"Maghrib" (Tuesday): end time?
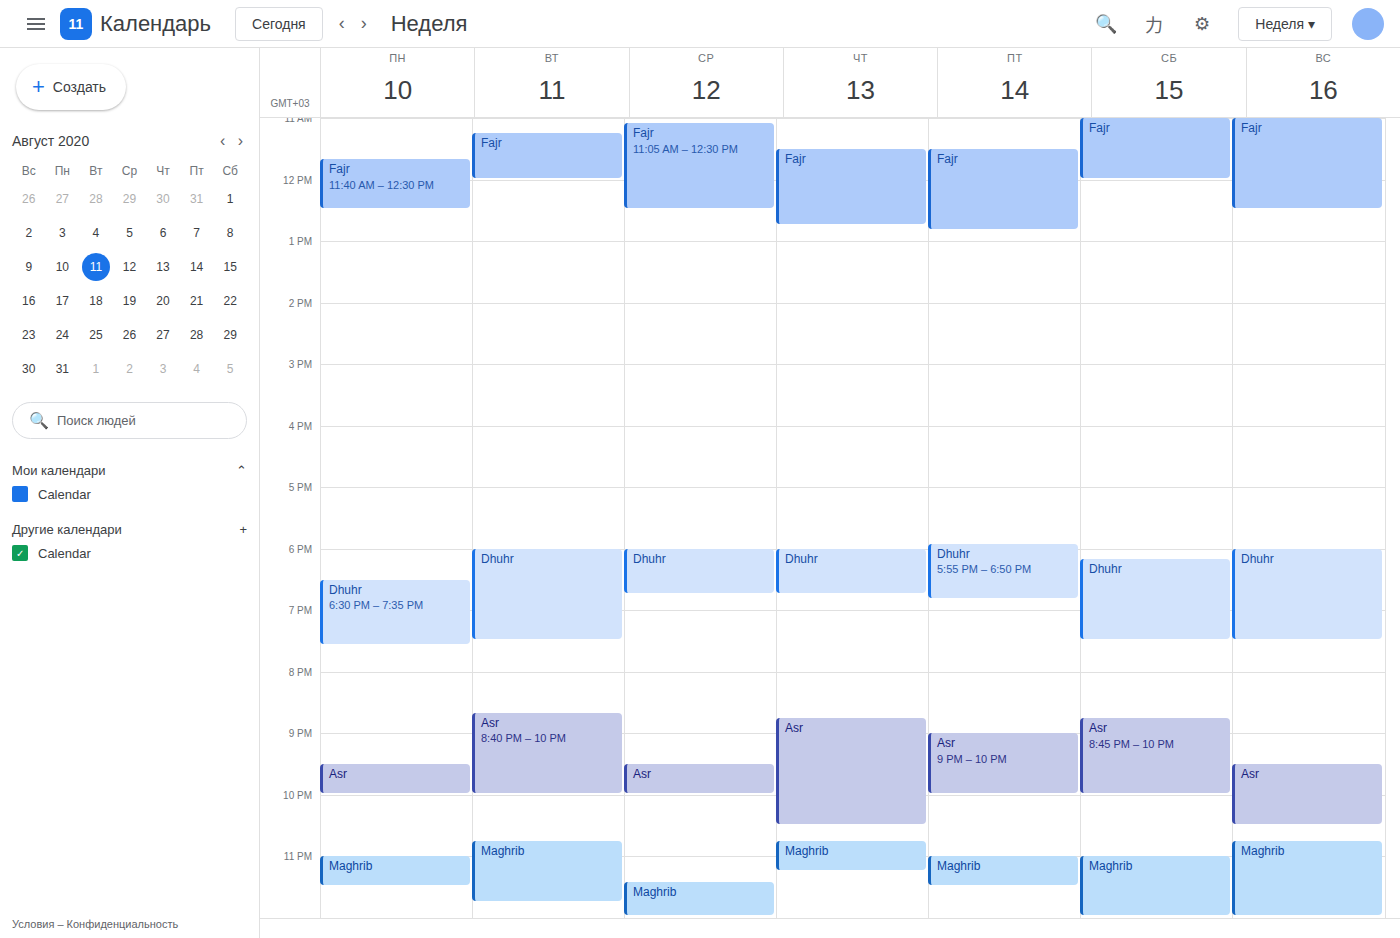
11:45 PM